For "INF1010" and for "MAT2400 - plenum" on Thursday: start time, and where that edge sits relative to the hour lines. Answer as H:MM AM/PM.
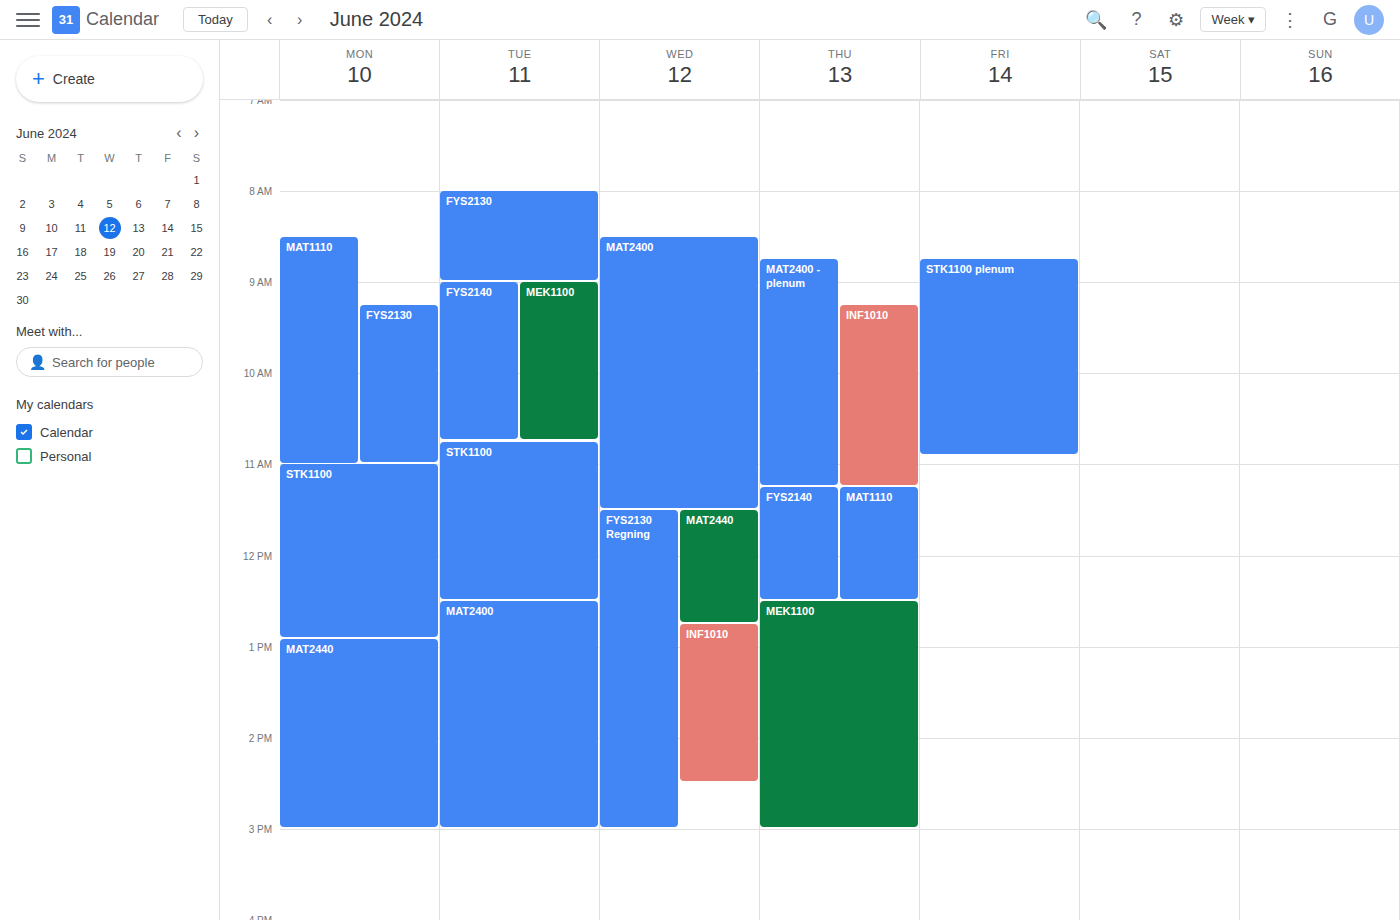
"INF1010": 9:15 AM, neither: a quarter of the way from the 9 AM line to the 10 AM line. "MAT2400 - plenum": 8:45 AM, neither: three quarters of the way from the 8 AM line to the 9 AM line.